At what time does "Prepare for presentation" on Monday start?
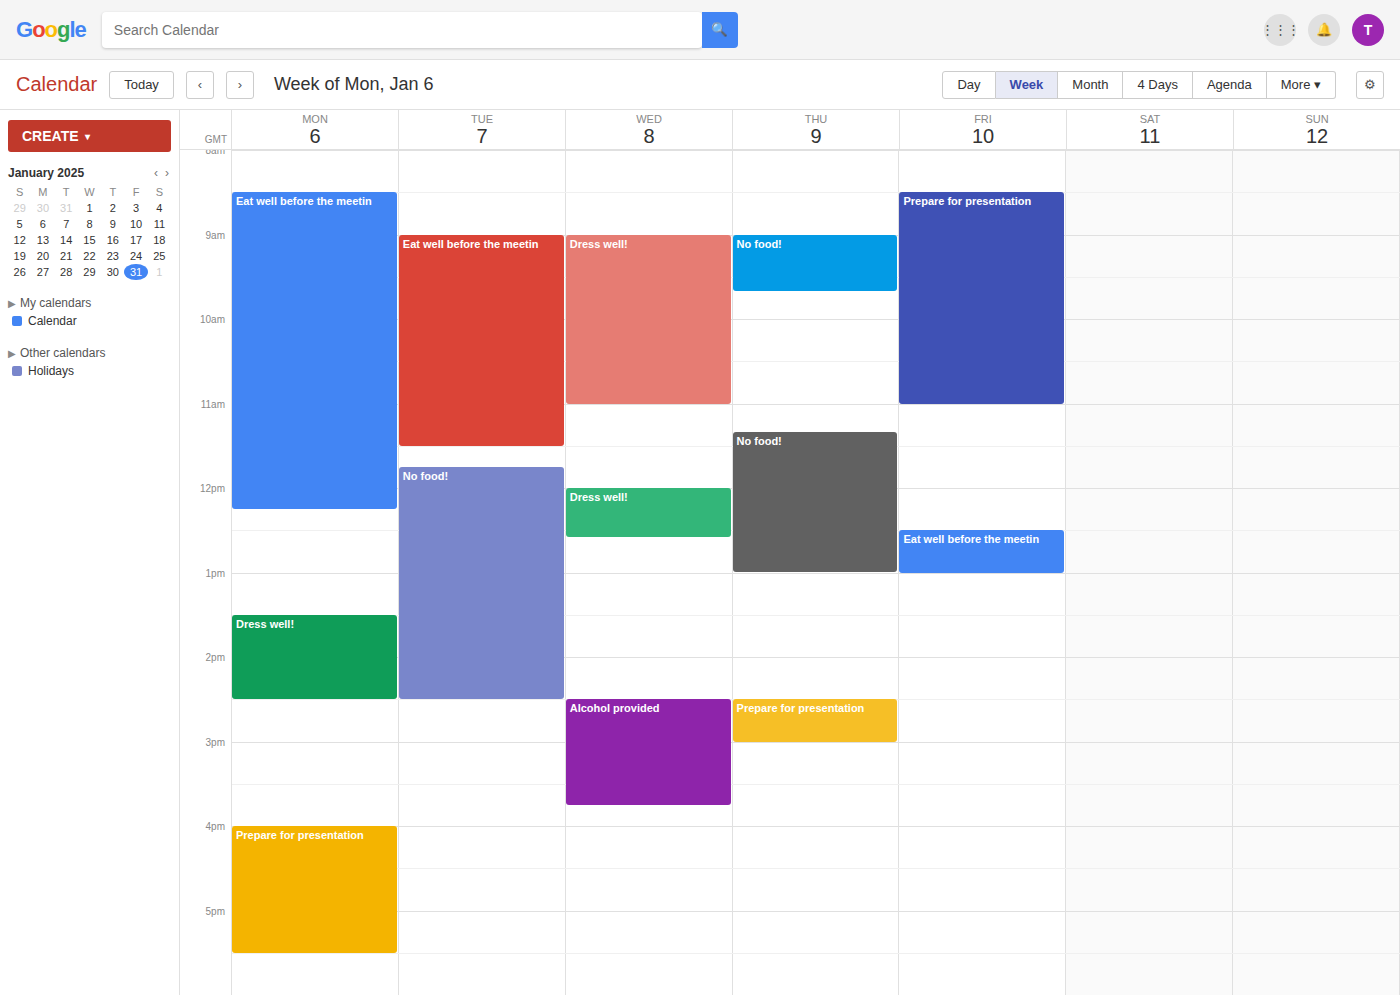
4:00 PM